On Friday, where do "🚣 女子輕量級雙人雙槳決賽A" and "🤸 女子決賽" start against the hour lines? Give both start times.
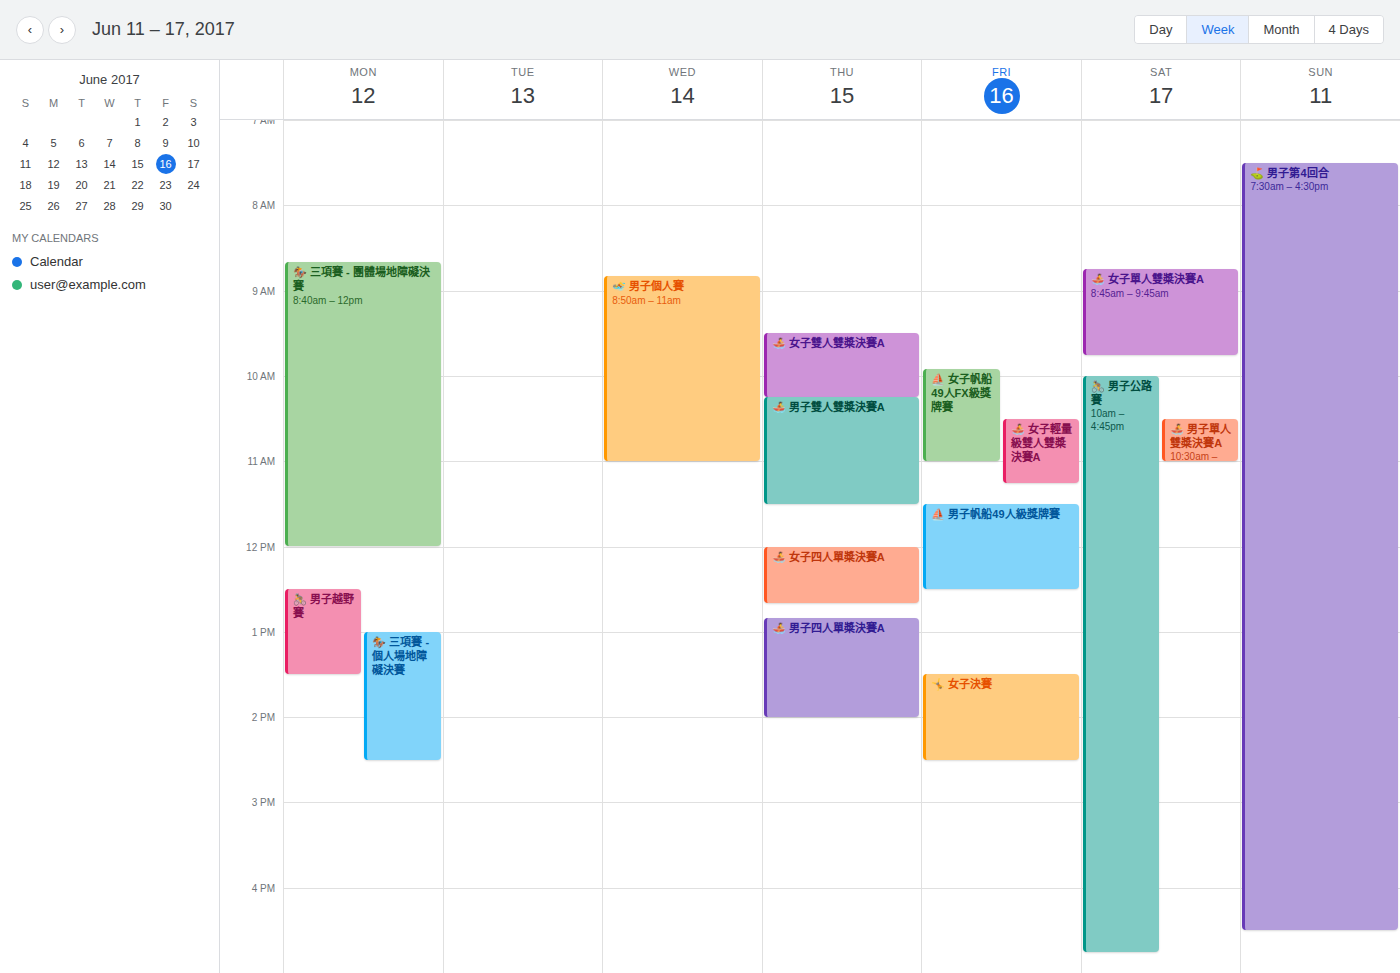
"🚣 女子輕量級雙人雙槳決賽A": 10:30 AM, halfway between the 10 AM and 11 AM lines. "🤸 女子決賽": 1:30 PM, halfway between the 1 PM and 2 PM lines.